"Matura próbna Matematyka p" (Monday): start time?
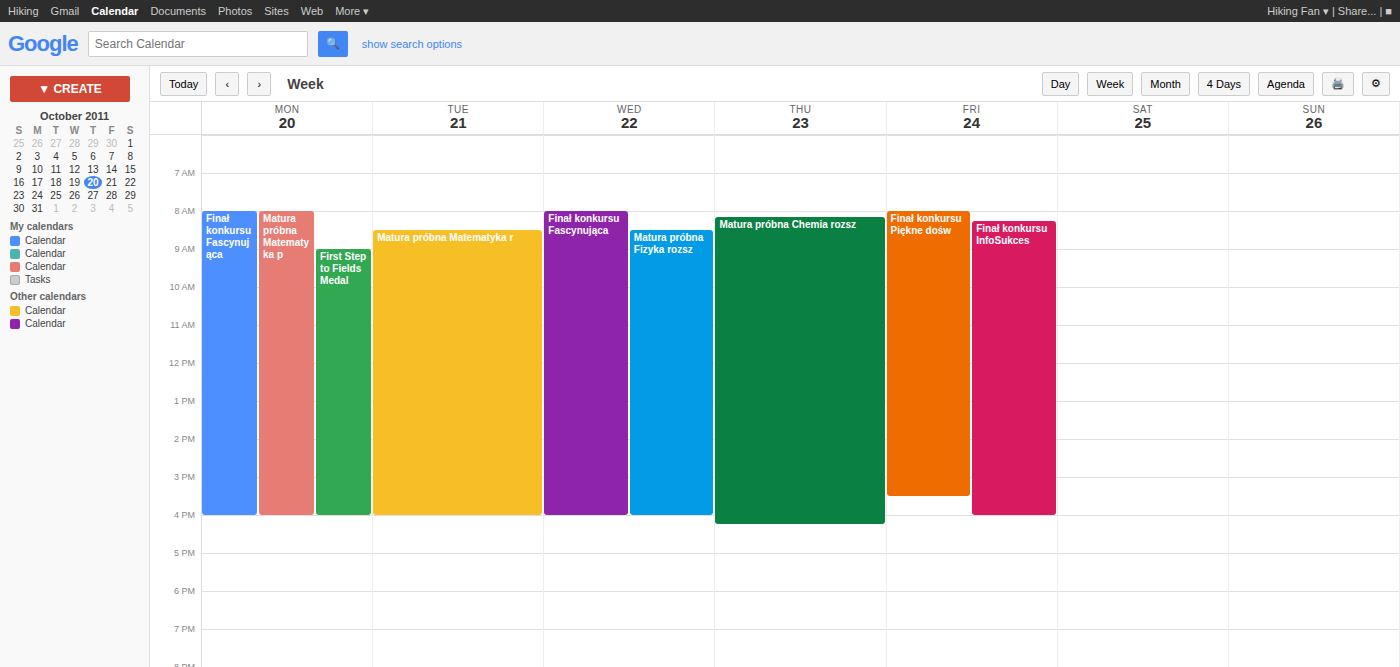
8:00 AM